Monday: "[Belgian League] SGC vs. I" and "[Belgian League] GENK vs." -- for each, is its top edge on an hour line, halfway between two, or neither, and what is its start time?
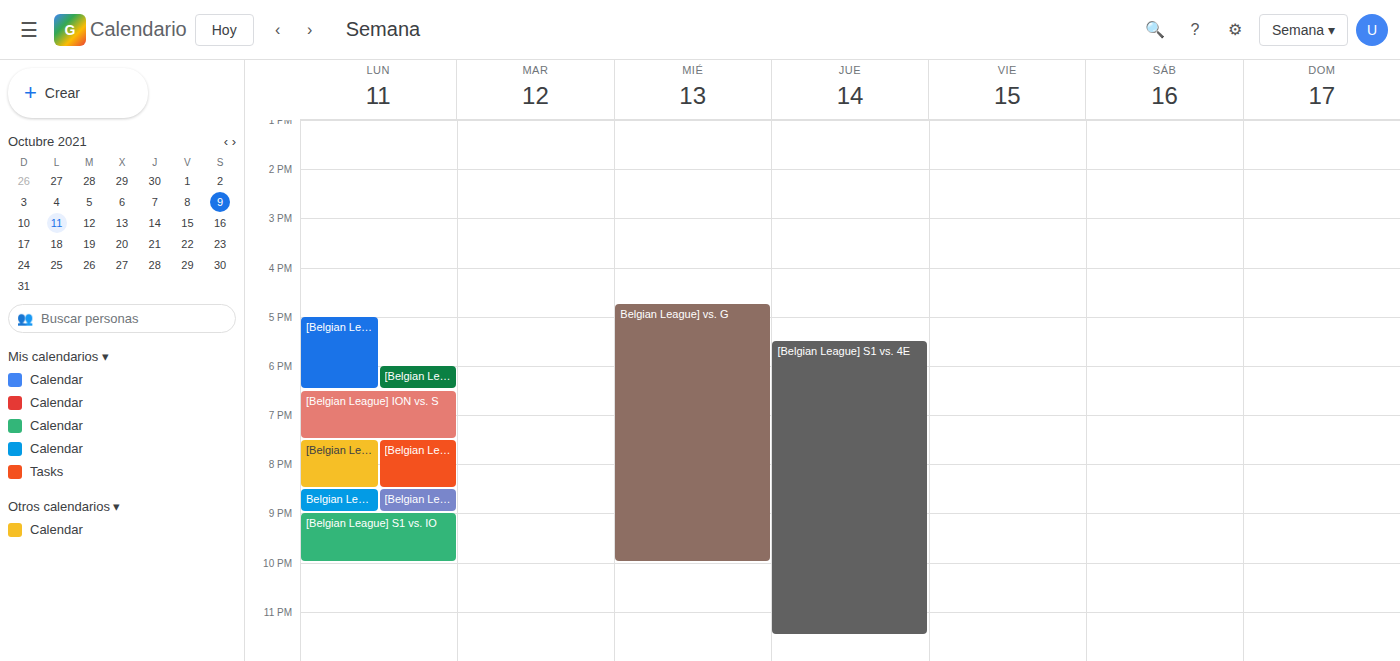
"[Belgian League] SGC vs. I": 6:00 PM, exactly on the 6 PM line. "[Belgian League] GENK vs.": 5:00 PM, exactly on the 5 PM line.